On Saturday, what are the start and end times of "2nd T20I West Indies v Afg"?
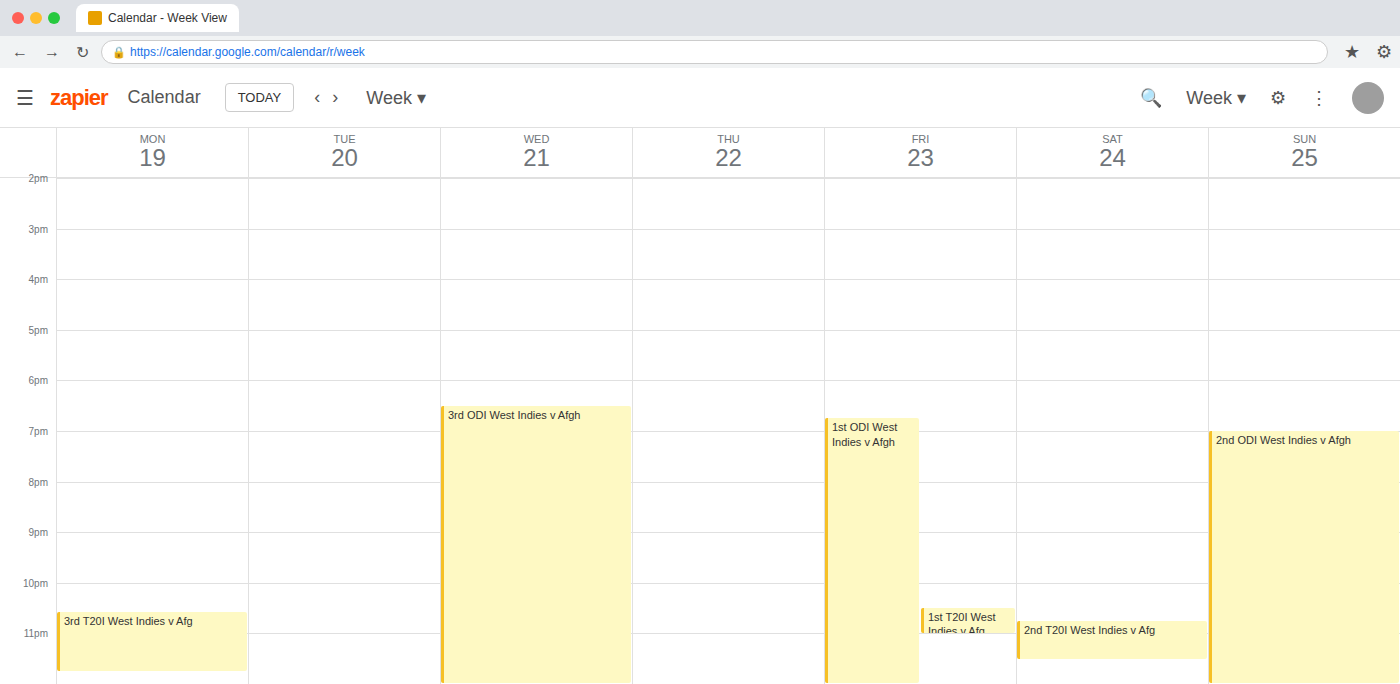
10:45 PM to 11:30 PM